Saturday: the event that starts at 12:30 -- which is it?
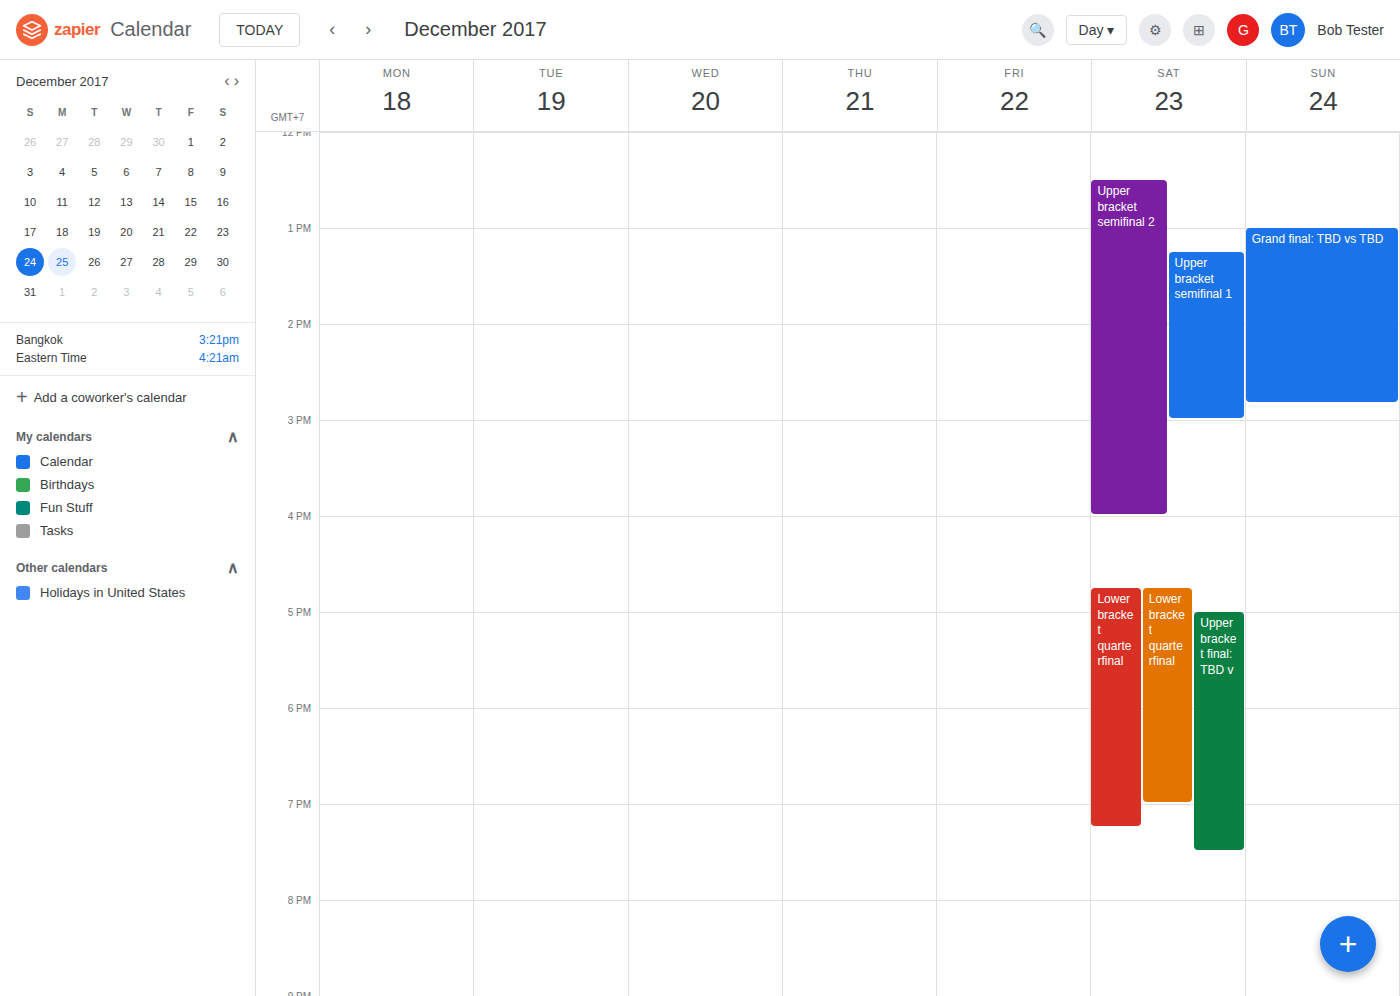
"Upper bracket semifinal 2"